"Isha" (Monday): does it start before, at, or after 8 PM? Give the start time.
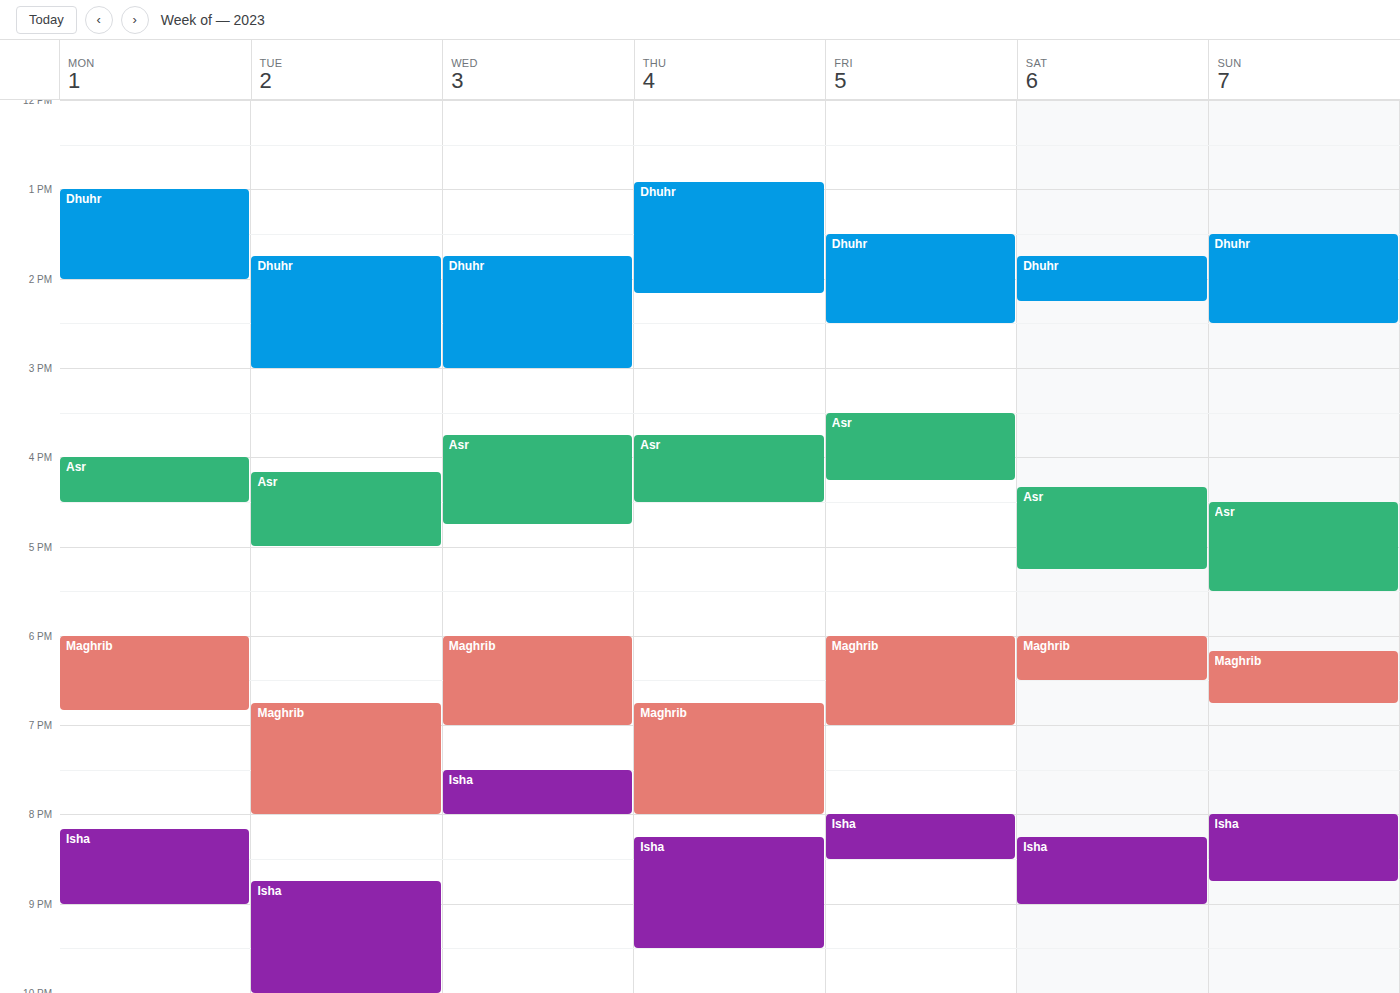
8:10 PM -- after 8 PM, 10 minutes below the 8 PM line.